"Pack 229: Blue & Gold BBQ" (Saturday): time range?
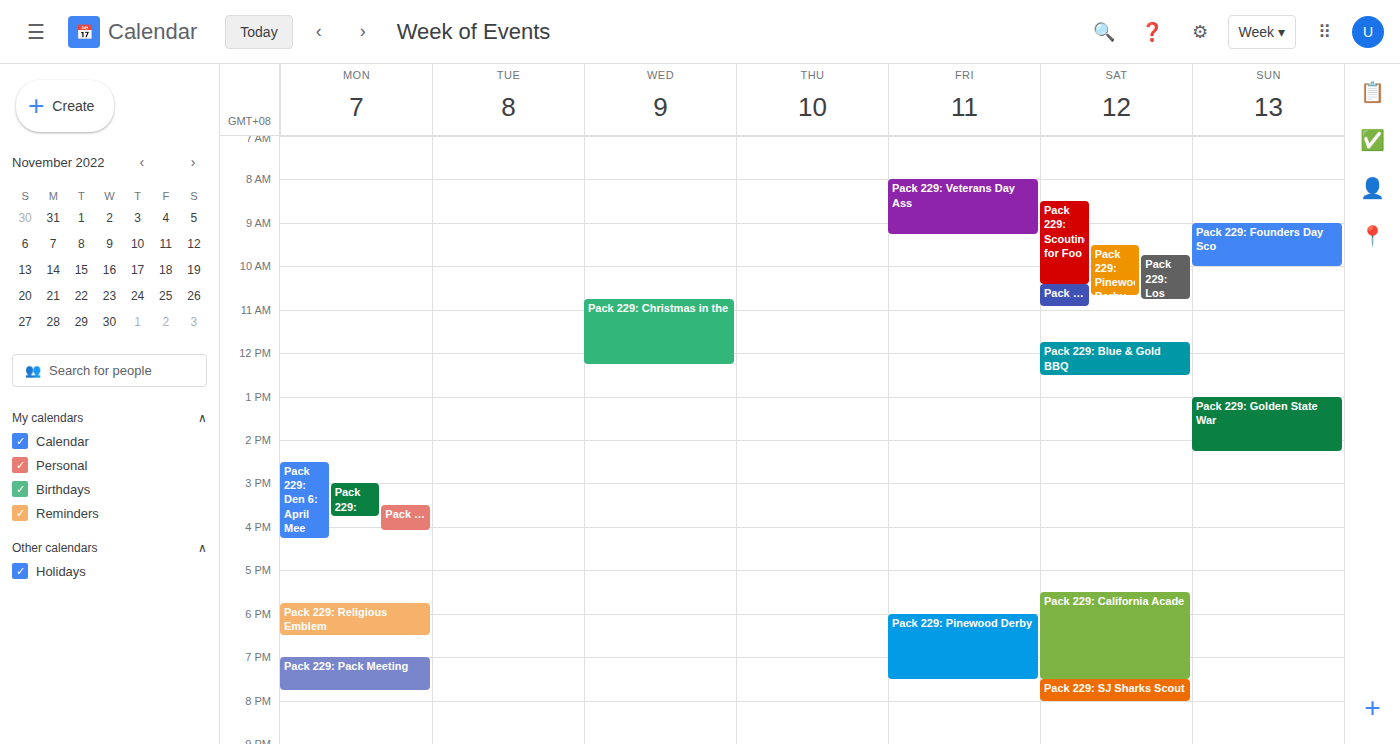
11:45 AM to 12:30 PM